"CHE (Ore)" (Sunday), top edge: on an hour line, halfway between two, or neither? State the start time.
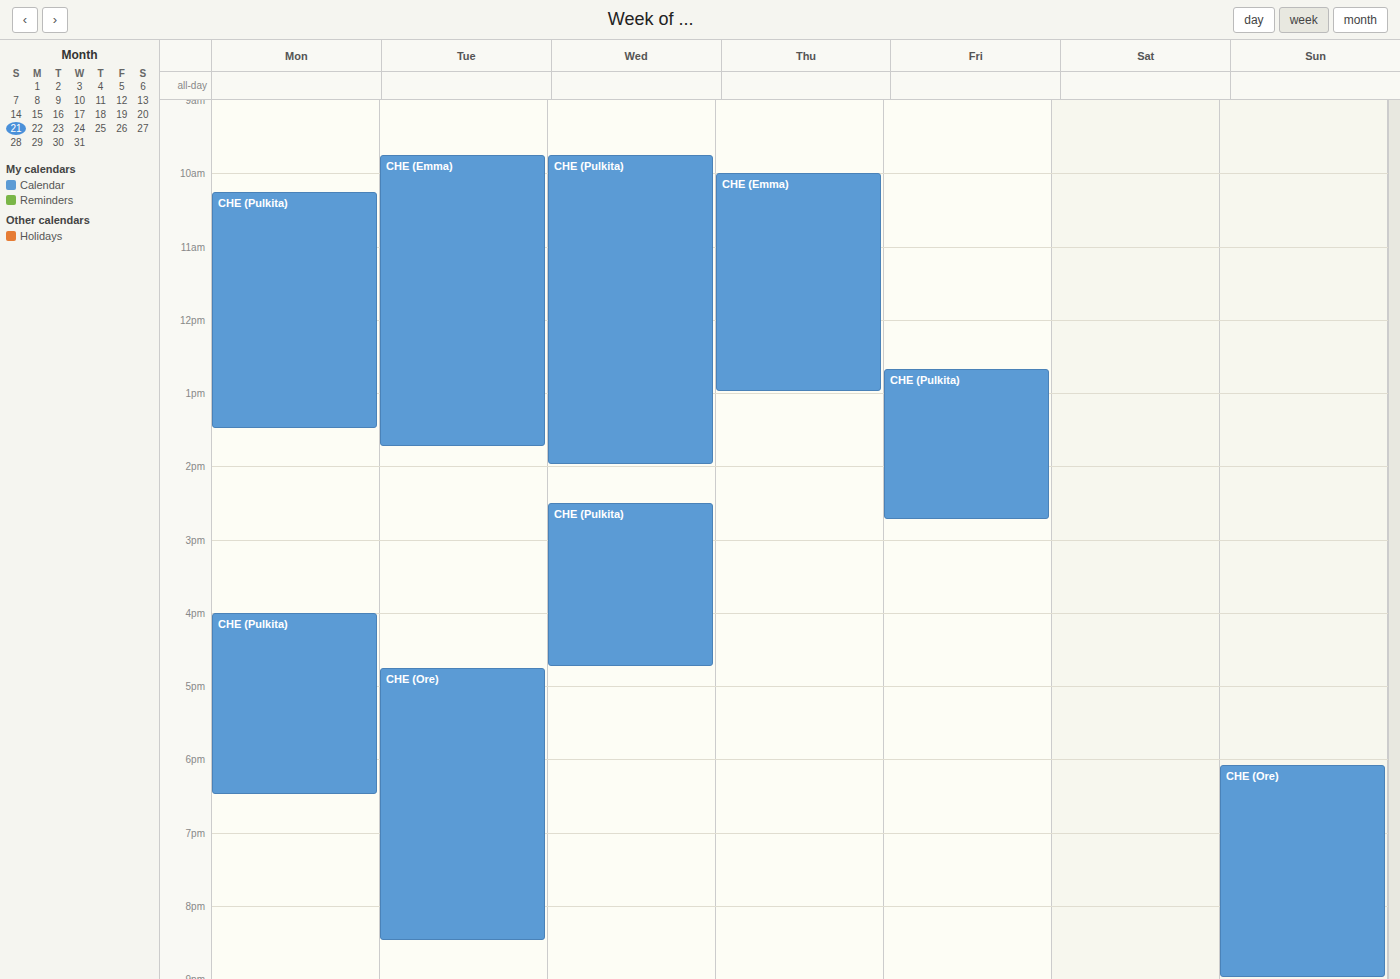
6:05 PM -- neither: 5 minutes below the 6 PM line and 55 minutes above the 7 PM line.